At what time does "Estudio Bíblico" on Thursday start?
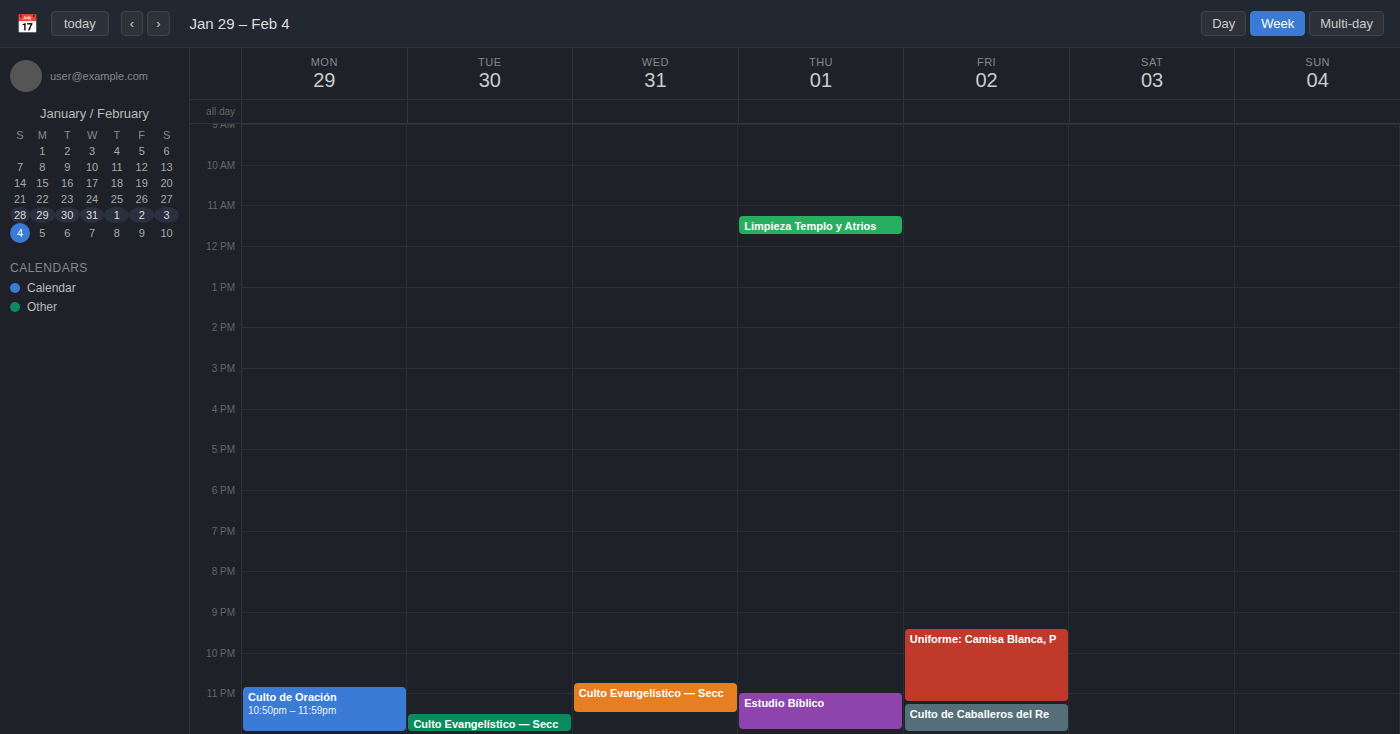
11:00 PM